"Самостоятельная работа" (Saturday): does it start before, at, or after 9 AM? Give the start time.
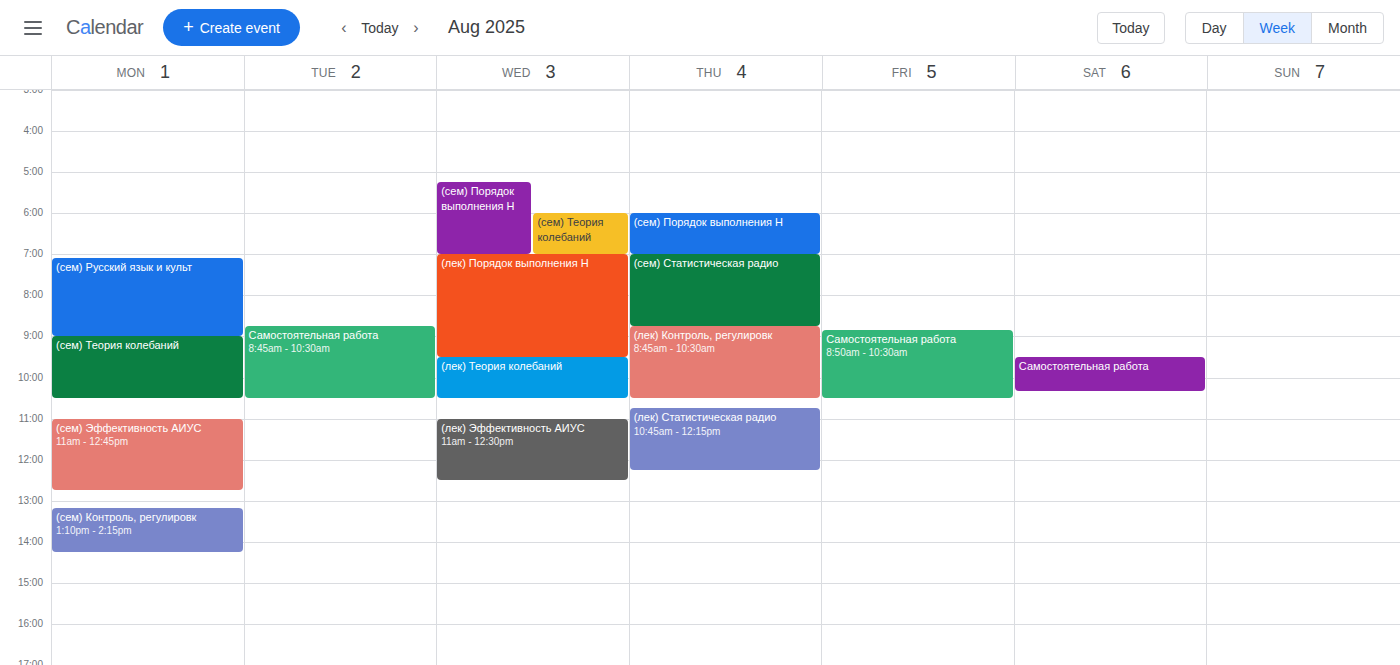
9:30 AM -- after 9 AM, 30 minutes below the 9 AM line.